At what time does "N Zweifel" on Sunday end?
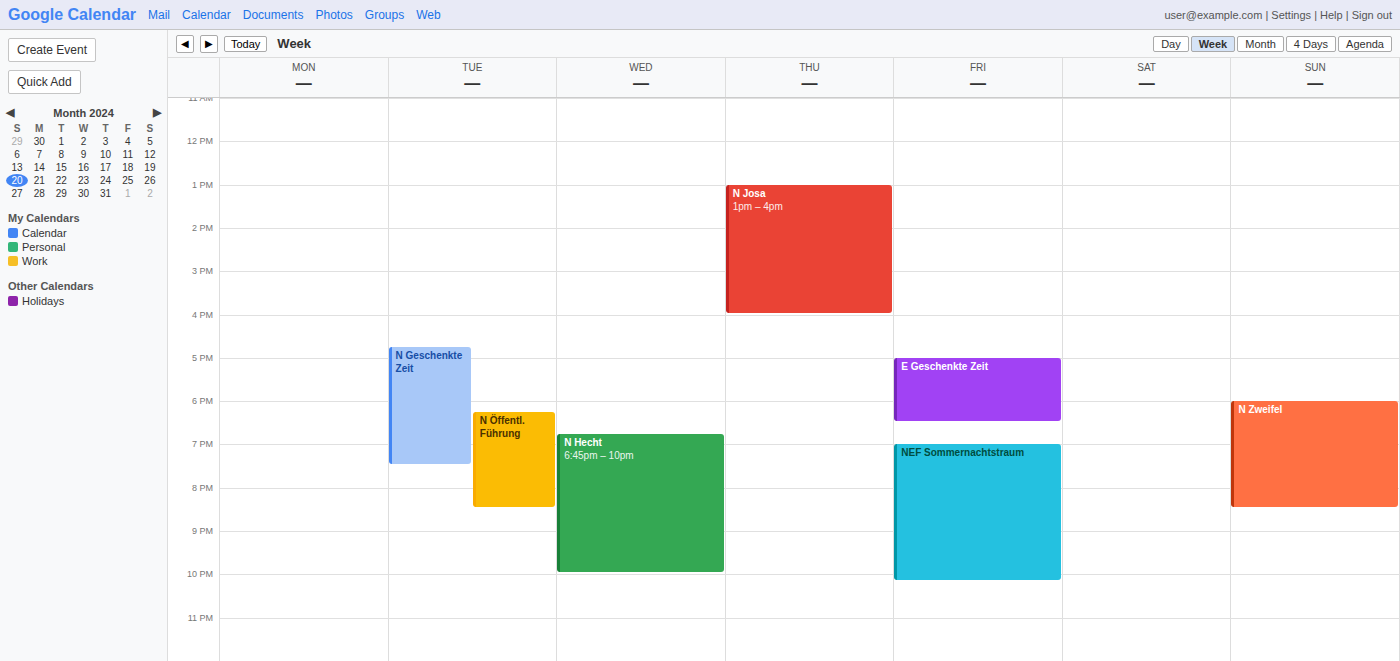
8:30 PM